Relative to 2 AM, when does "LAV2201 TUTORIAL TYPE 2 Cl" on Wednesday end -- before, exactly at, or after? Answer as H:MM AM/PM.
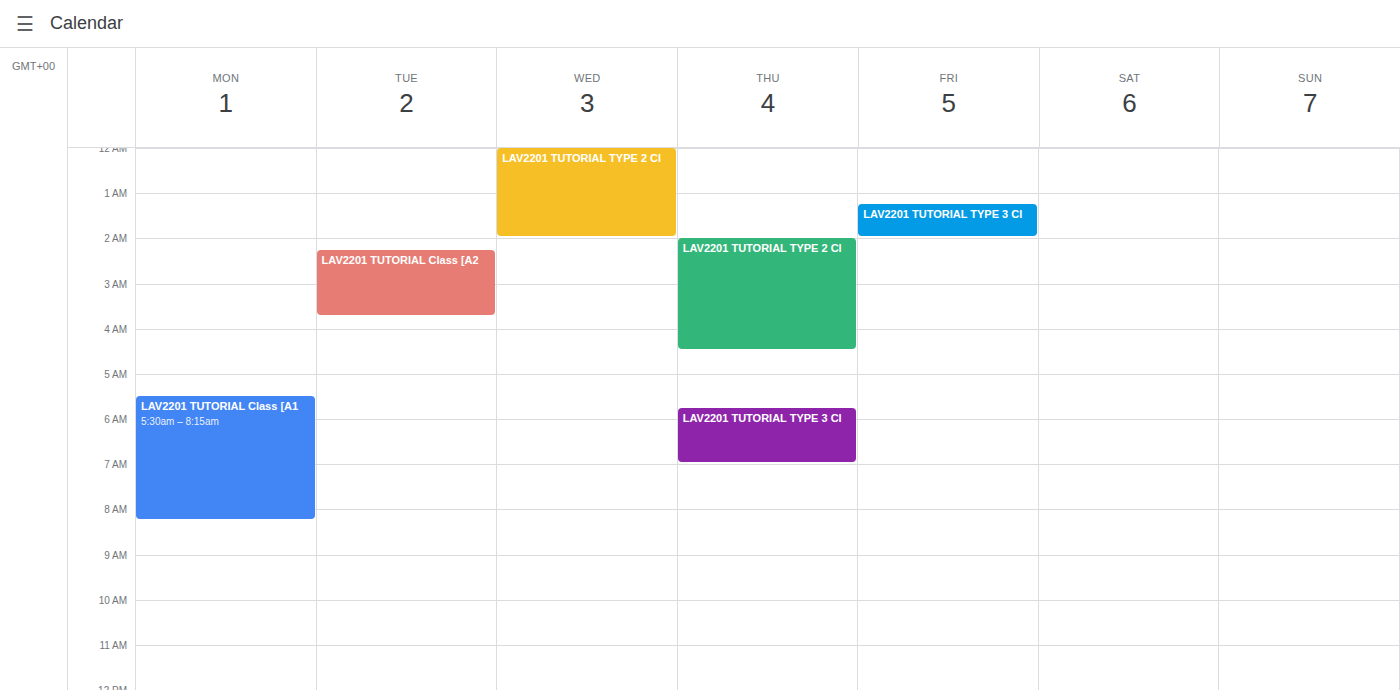
2:00 AM -- exactly at 2 AM, on the 2 AM line.